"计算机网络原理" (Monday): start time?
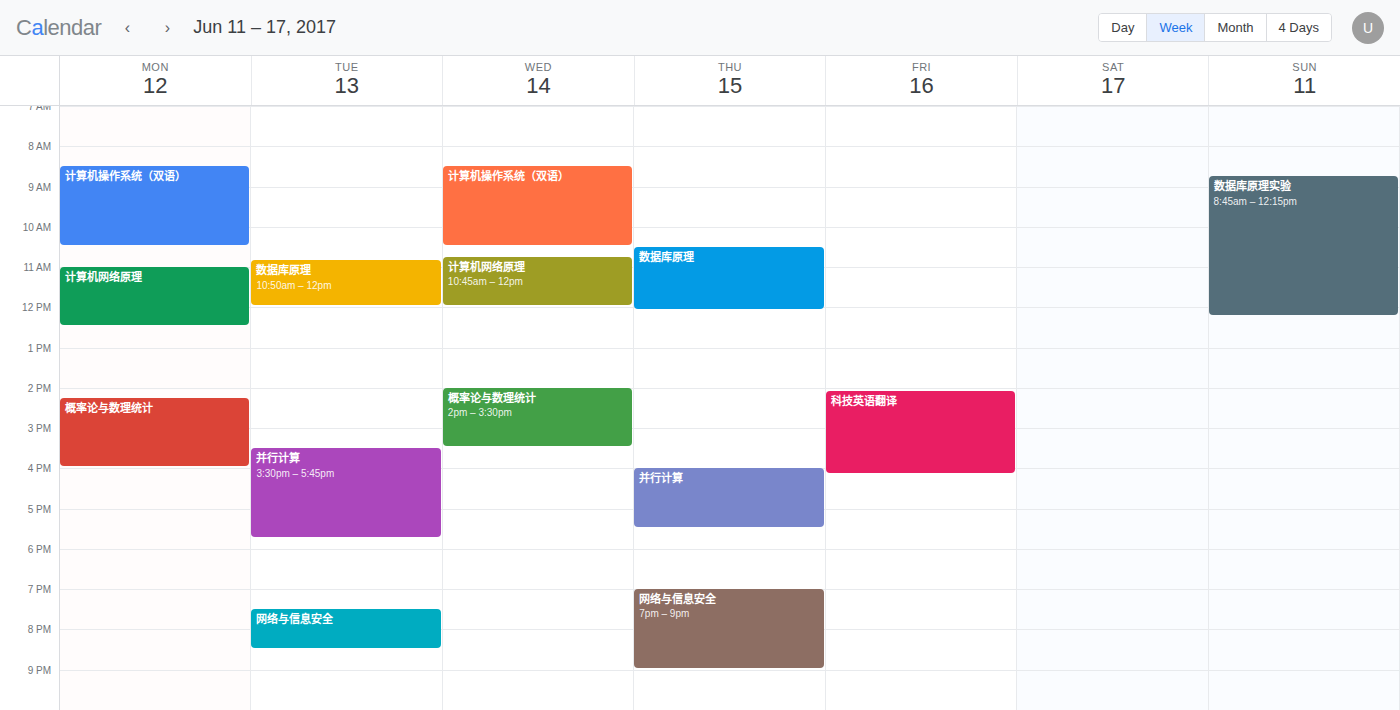
11:00 AM